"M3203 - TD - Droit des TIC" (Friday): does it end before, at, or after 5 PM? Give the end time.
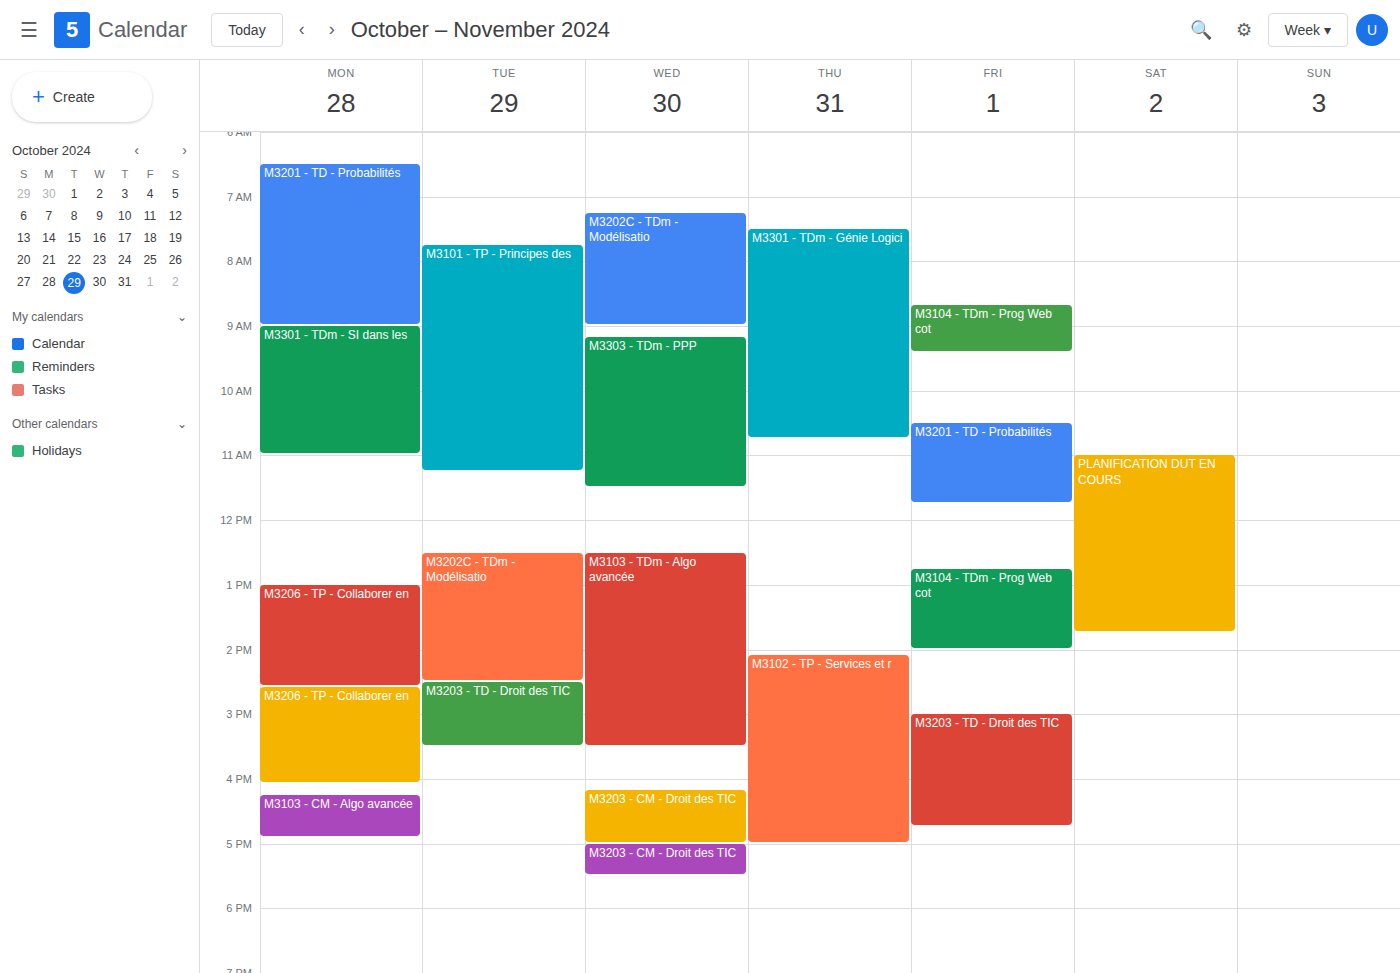
4:45 PM -- before 5 PM, 15 minutes above the 5 PM line.